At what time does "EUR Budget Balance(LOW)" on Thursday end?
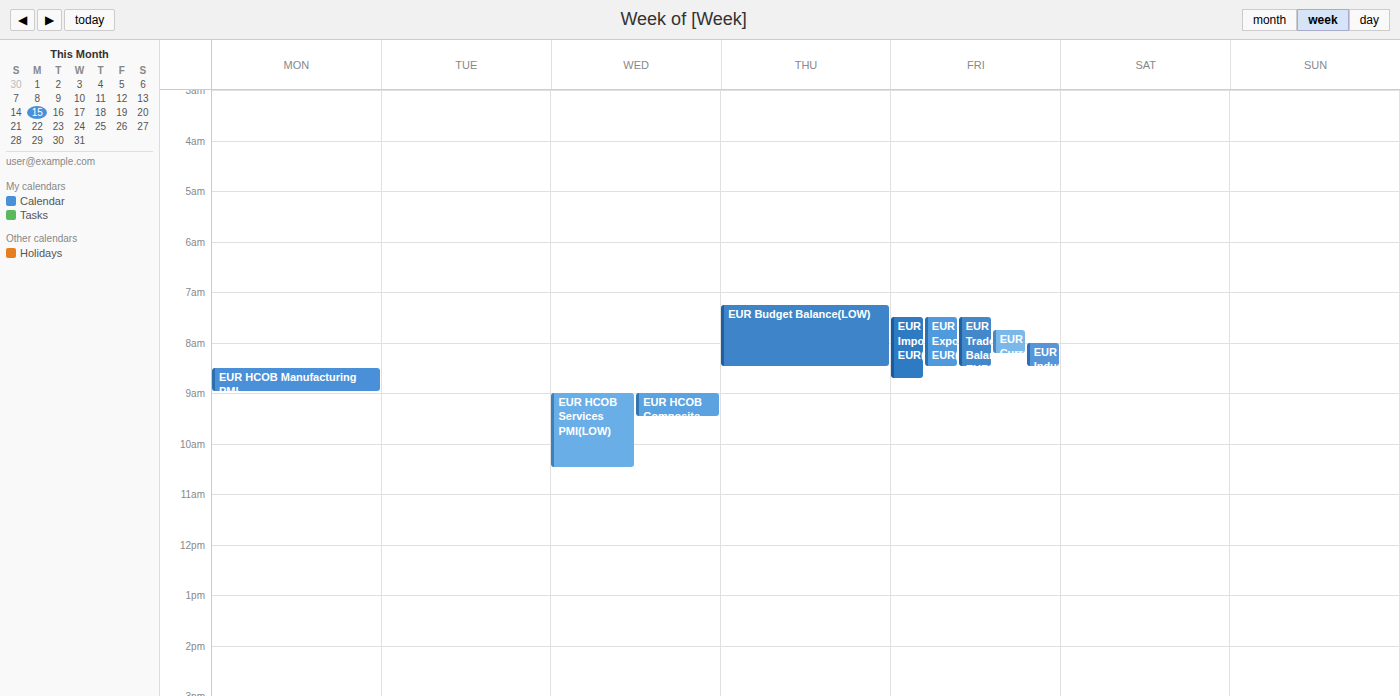
8:30 AM